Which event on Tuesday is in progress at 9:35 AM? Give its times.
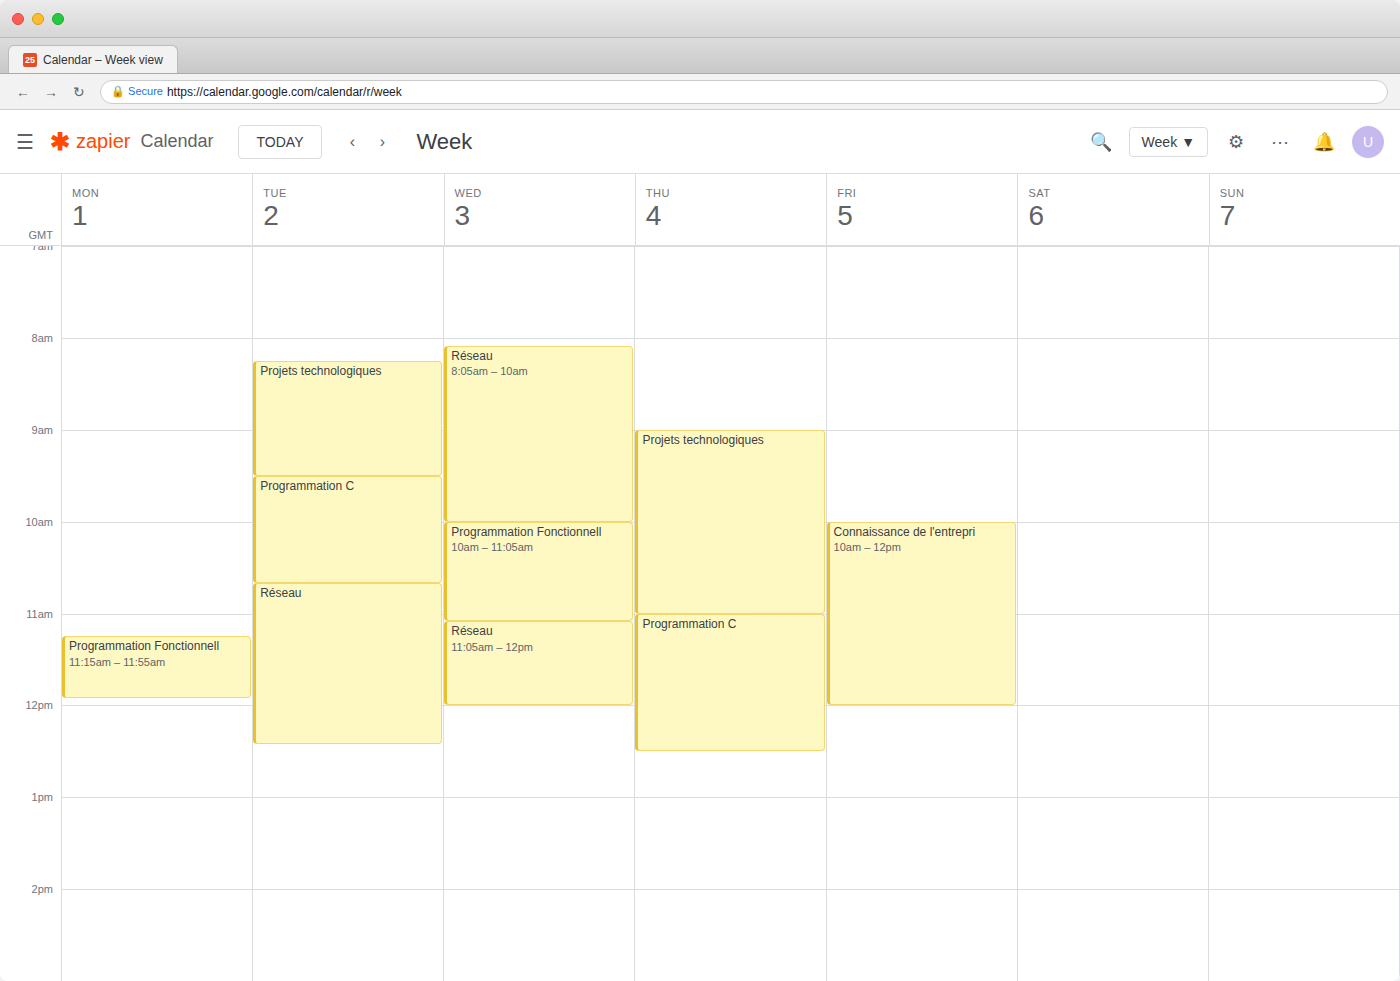
"Programmation C", 9:30 AM to 10:40 AM